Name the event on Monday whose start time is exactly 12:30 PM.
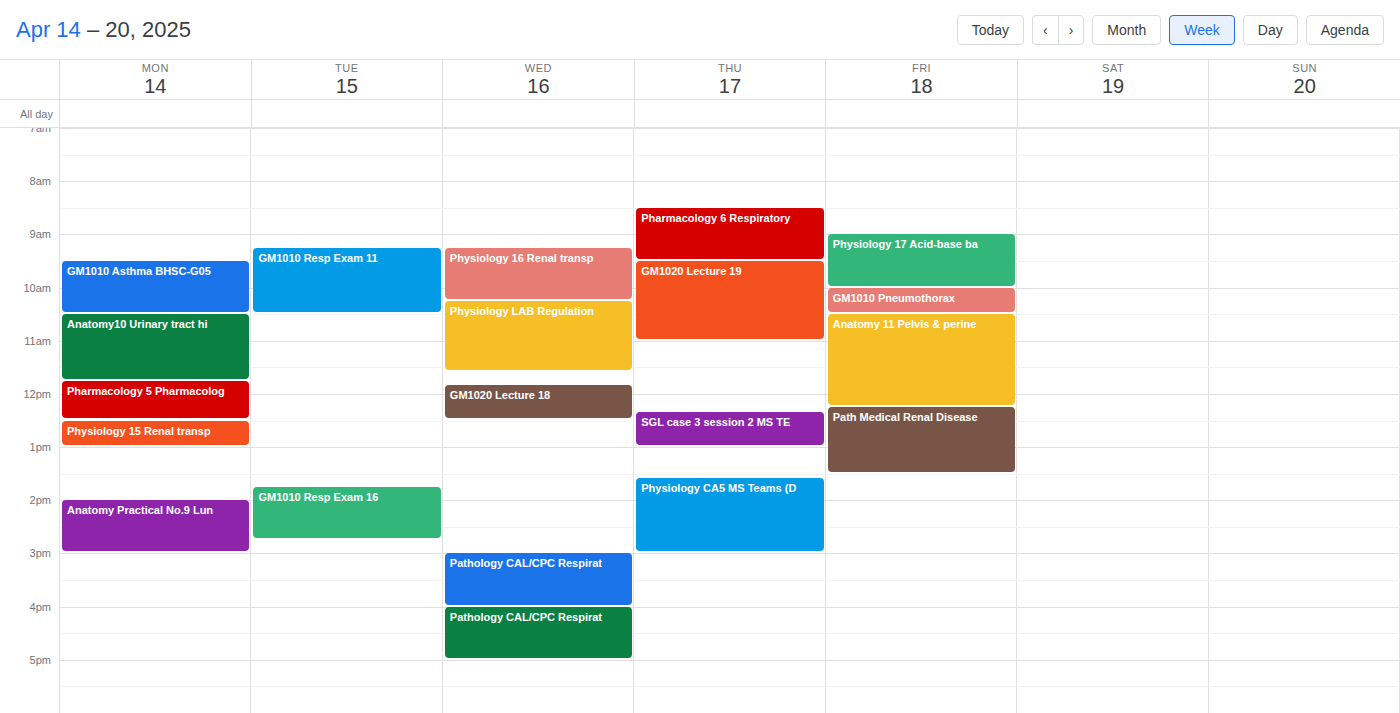
"Physiology 15 Renal transp"